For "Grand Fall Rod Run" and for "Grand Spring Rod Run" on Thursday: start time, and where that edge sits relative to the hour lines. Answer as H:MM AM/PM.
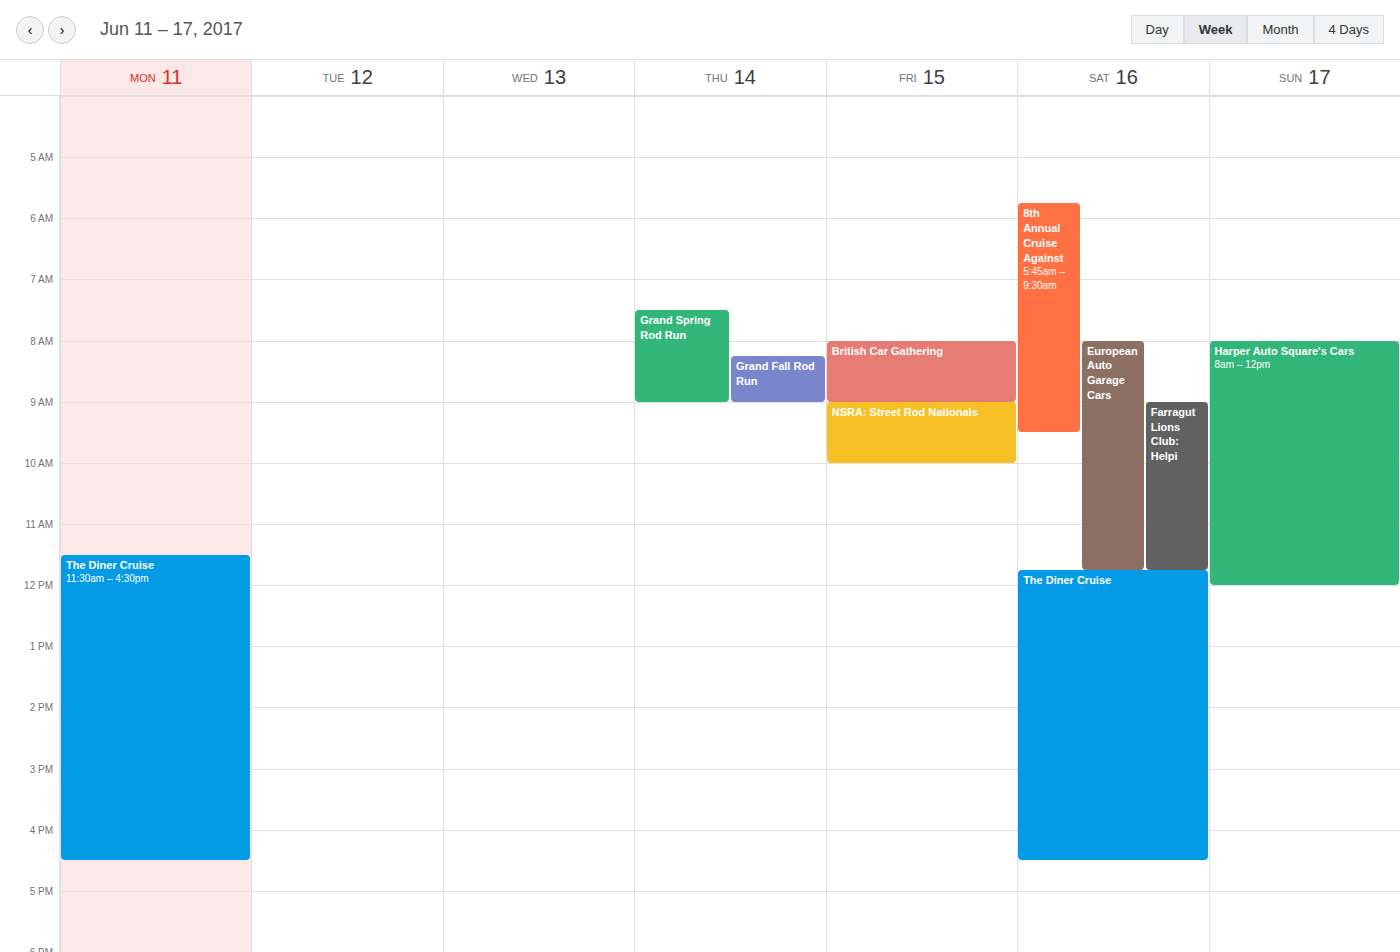
"Grand Fall Rod Run": 8:15 AM, neither: a quarter of the way from the 8 AM line to the 9 AM line. "Grand Spring Rod Run": 7:30 AM, halfway between the 7 AM and 8 AM lines.